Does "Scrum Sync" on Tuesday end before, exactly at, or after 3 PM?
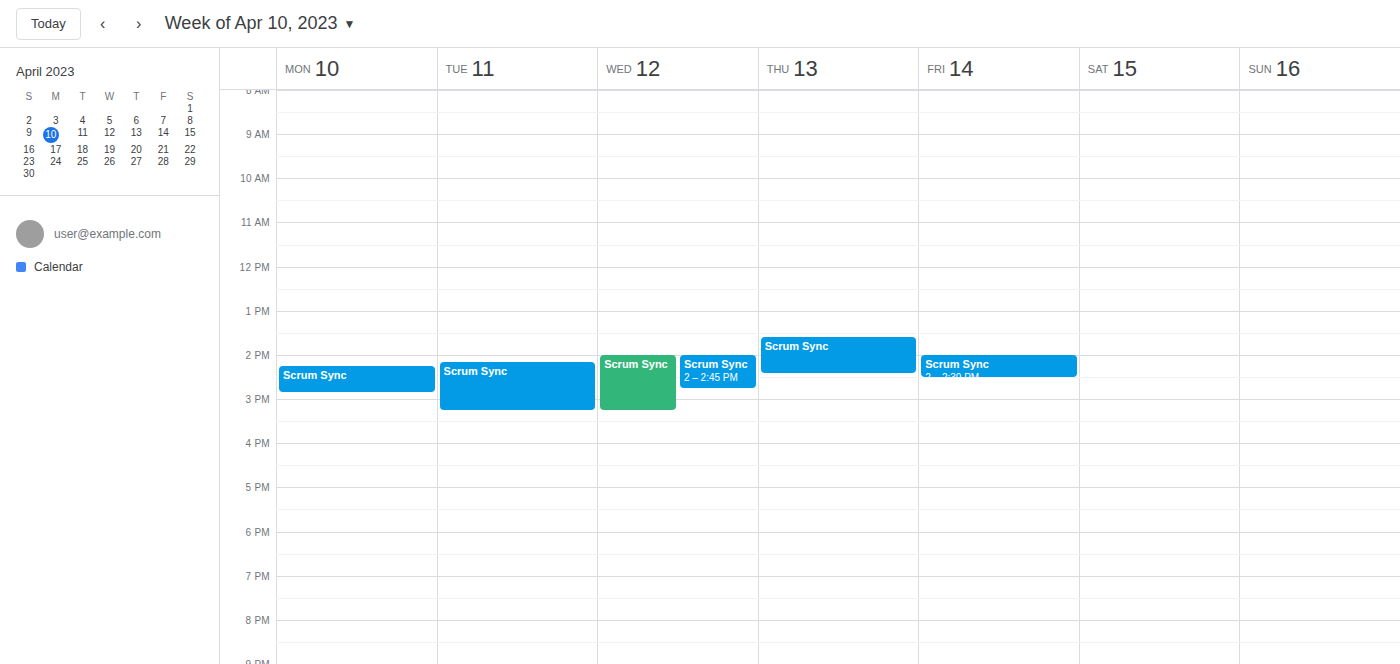
3:15 PM -- after 3 PM, 15 minutes below the 3 PM line.